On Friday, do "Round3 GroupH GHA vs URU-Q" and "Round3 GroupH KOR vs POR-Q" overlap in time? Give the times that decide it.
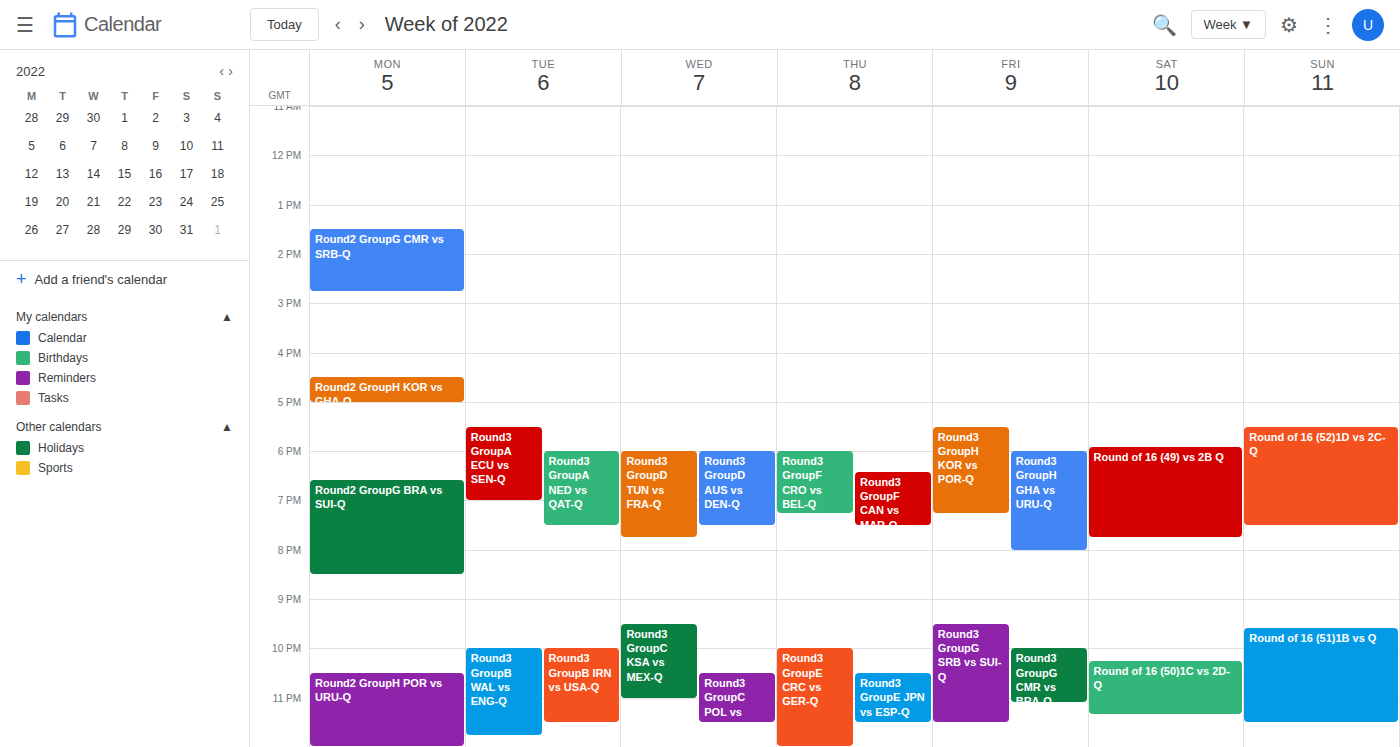
"Round3 GroupH GHA vs URU-Q" starts at 6:00 PM, before "Round3 GroupH KOR vs POR-Q" ends at 7:15 PM -- they overlap.